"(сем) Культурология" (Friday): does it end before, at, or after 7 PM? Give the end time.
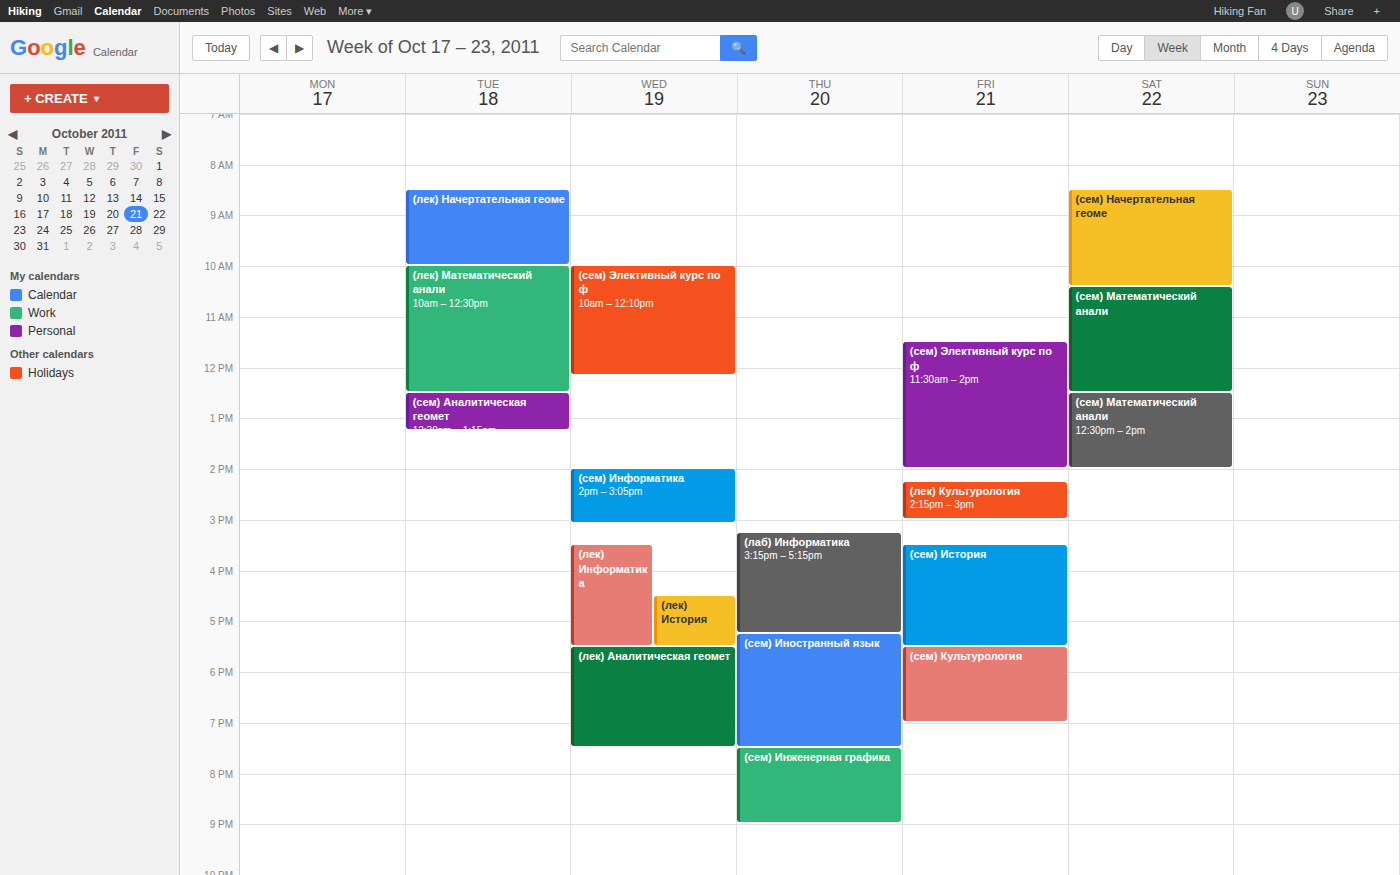
7:00 PM -- exactly at 7 PM, on the 7 PM line.